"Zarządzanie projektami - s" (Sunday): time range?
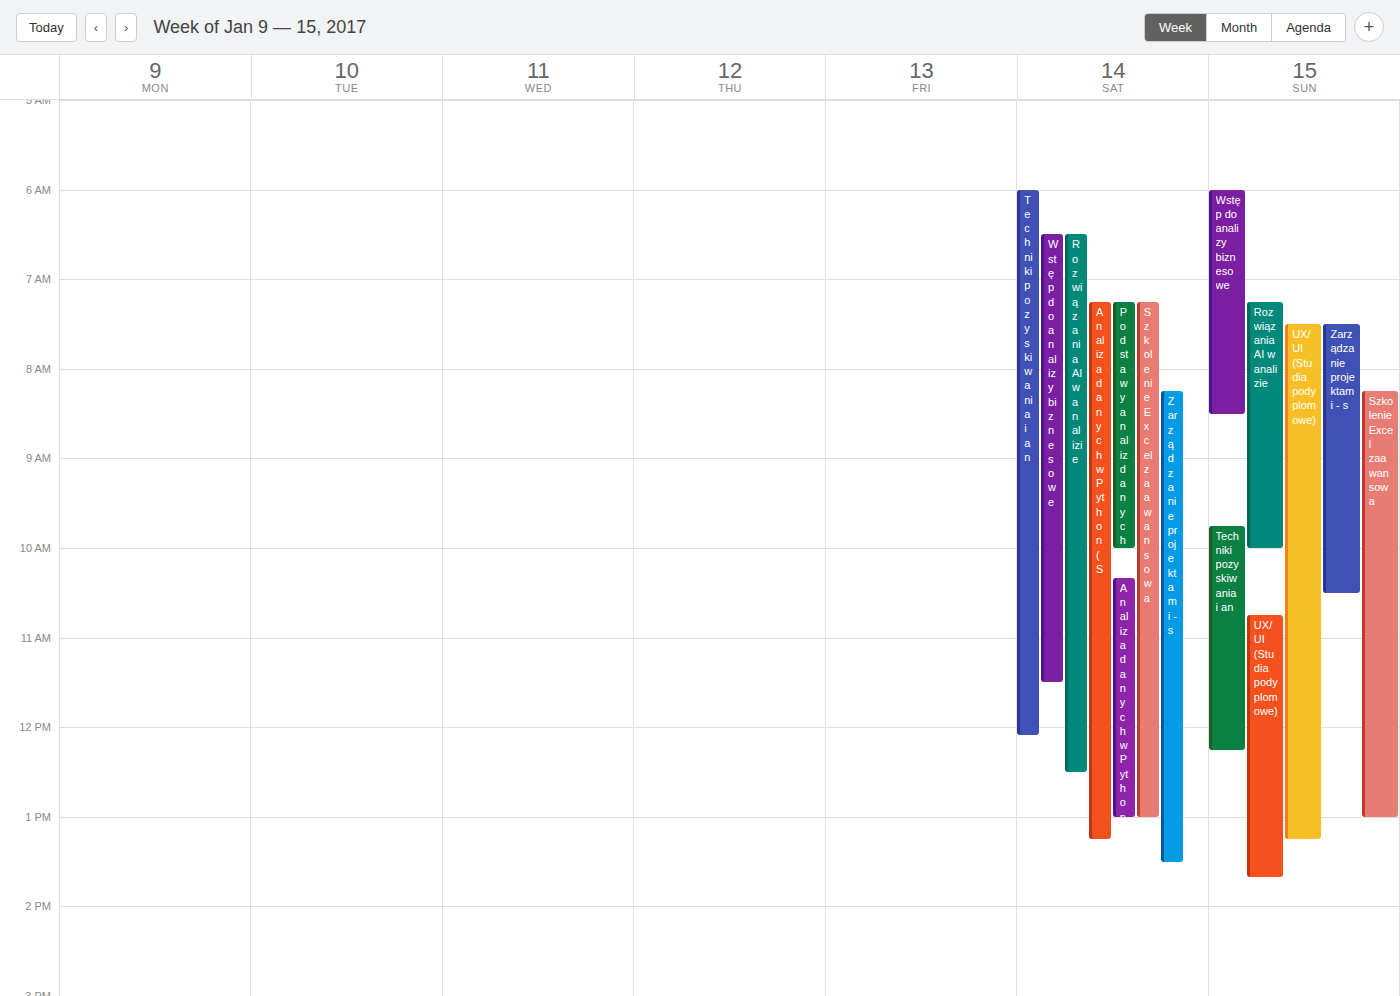
7:30 AM to 10:30 AM